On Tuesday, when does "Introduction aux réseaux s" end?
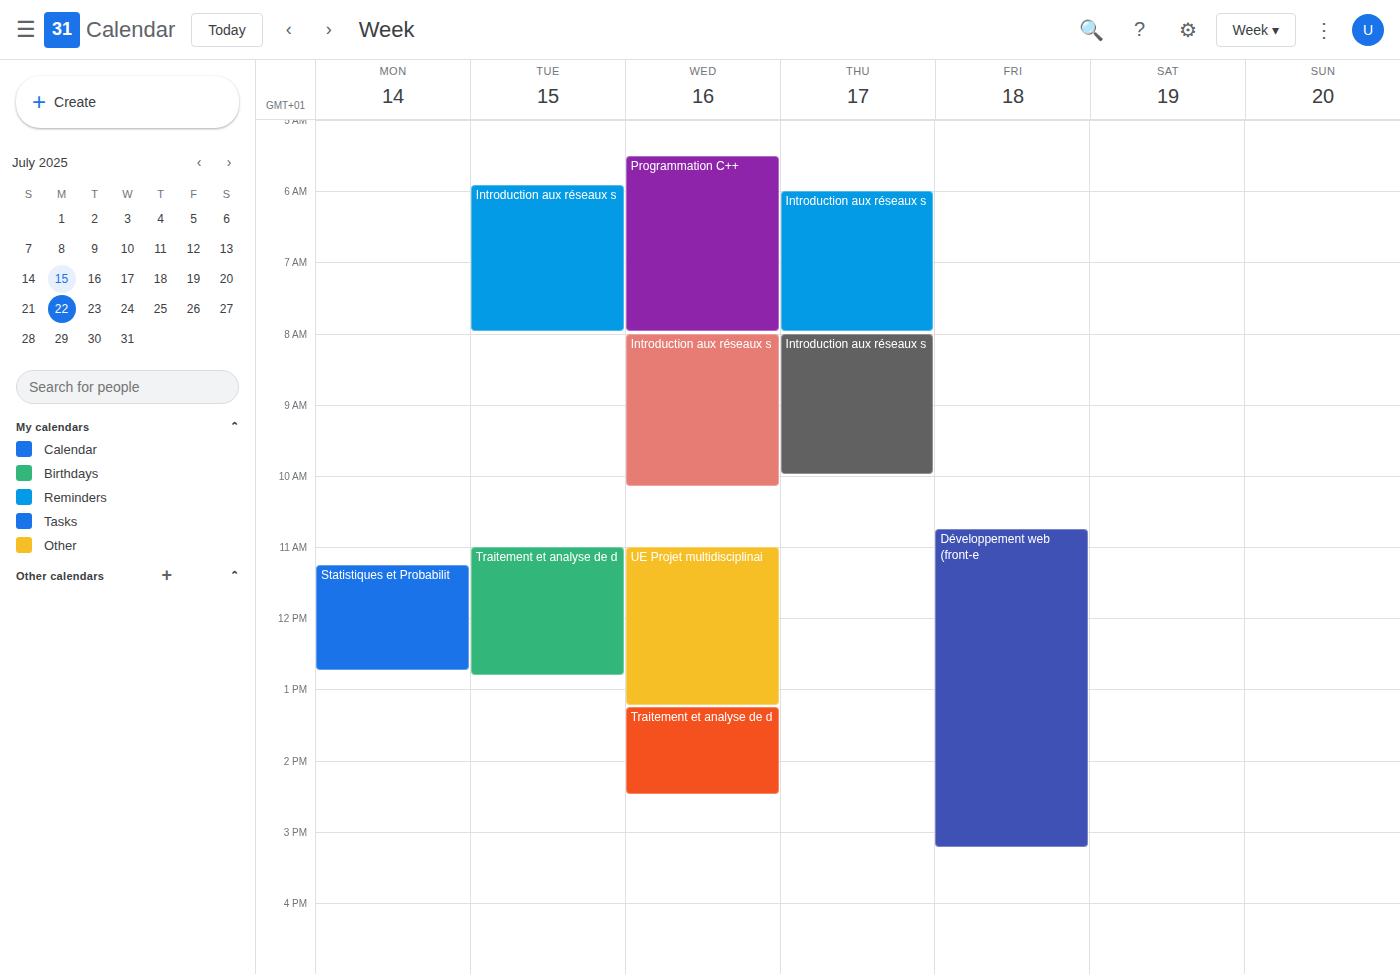
8:00 AM